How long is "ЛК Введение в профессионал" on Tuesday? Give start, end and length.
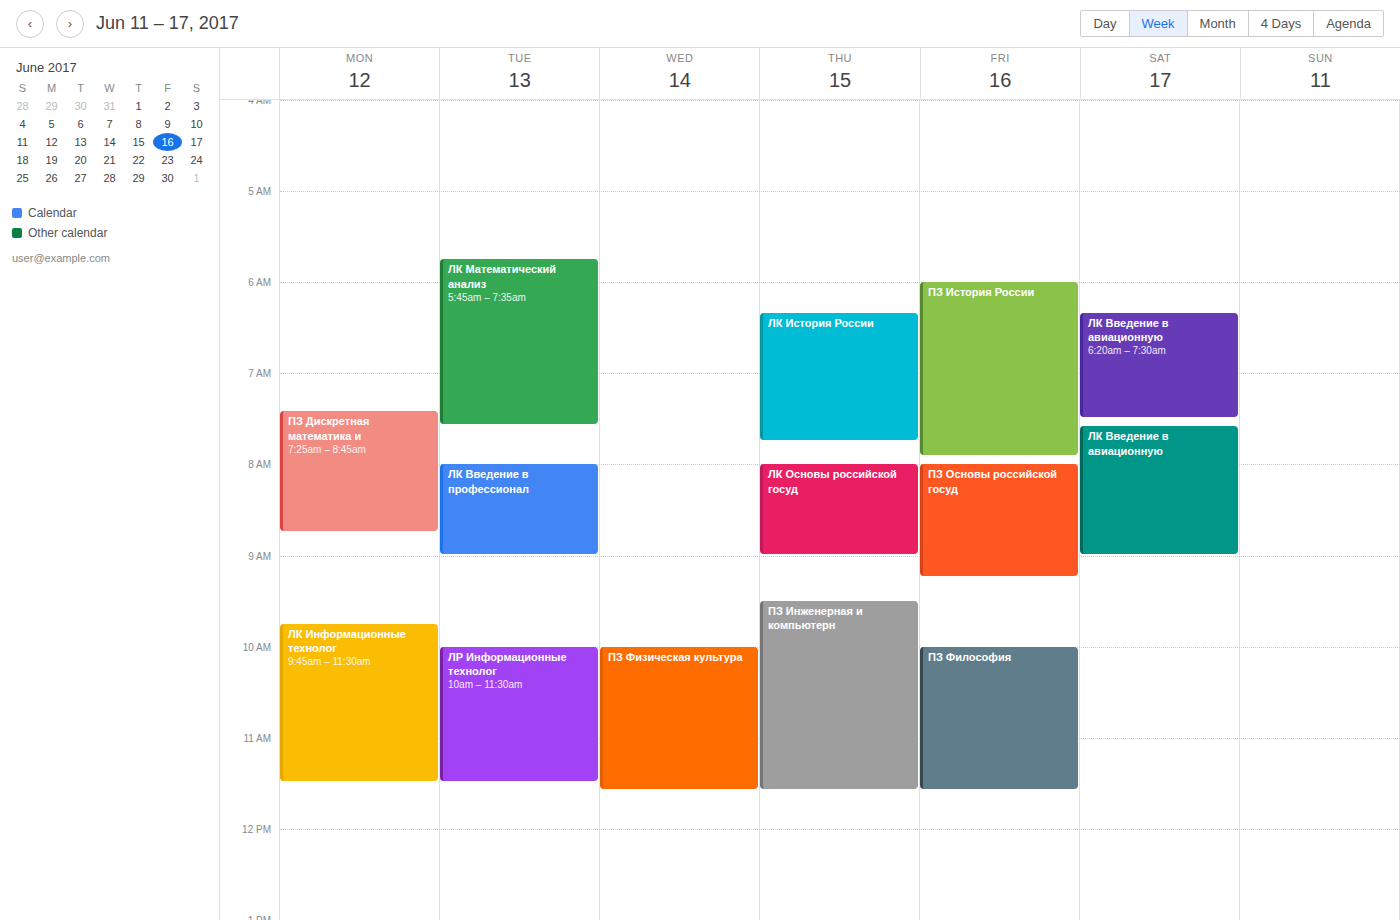
8:00 AM to 9:00 AM, 1 hour